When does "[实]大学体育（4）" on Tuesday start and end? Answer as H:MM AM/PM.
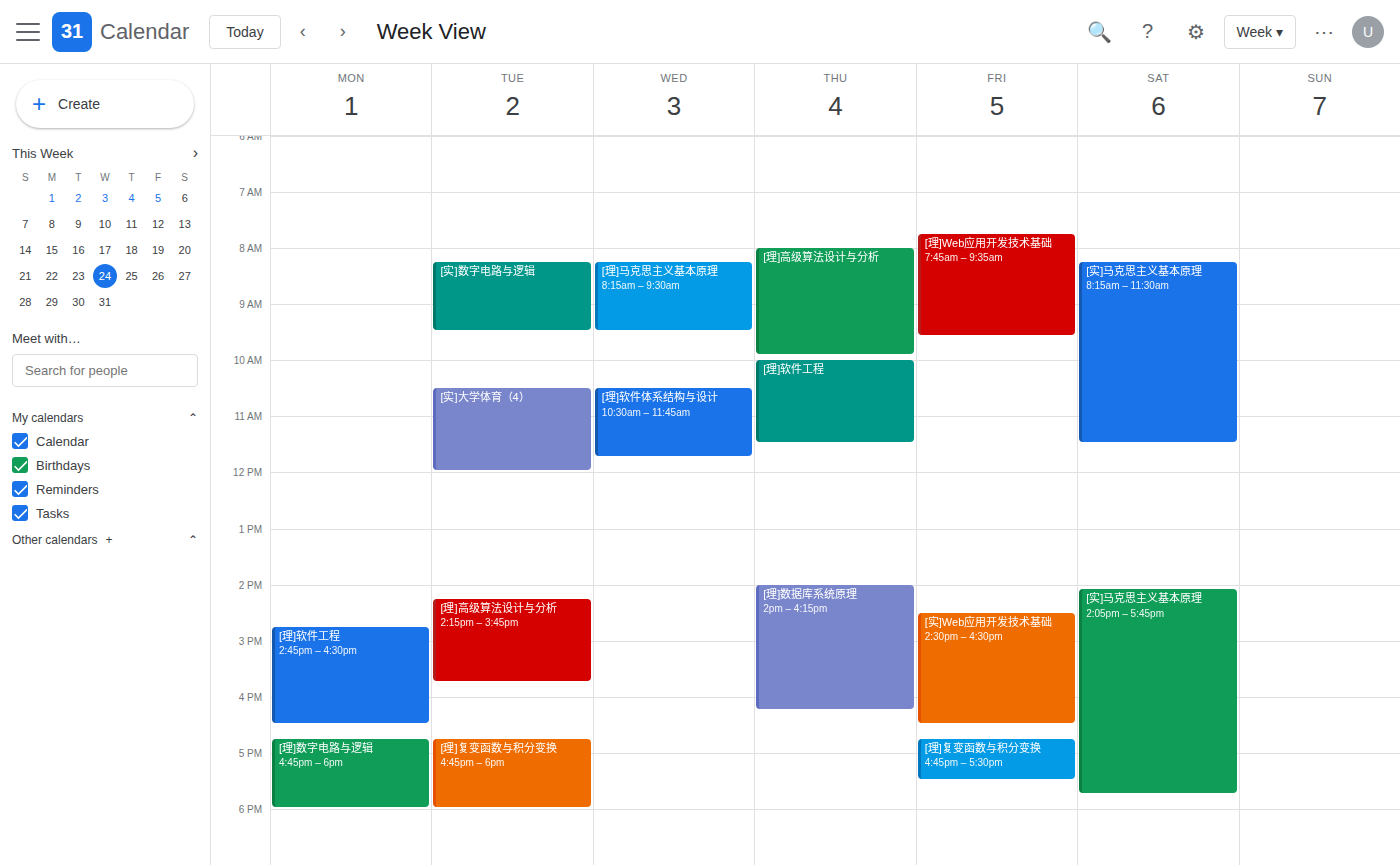
10:30 AM to 12:00 PM